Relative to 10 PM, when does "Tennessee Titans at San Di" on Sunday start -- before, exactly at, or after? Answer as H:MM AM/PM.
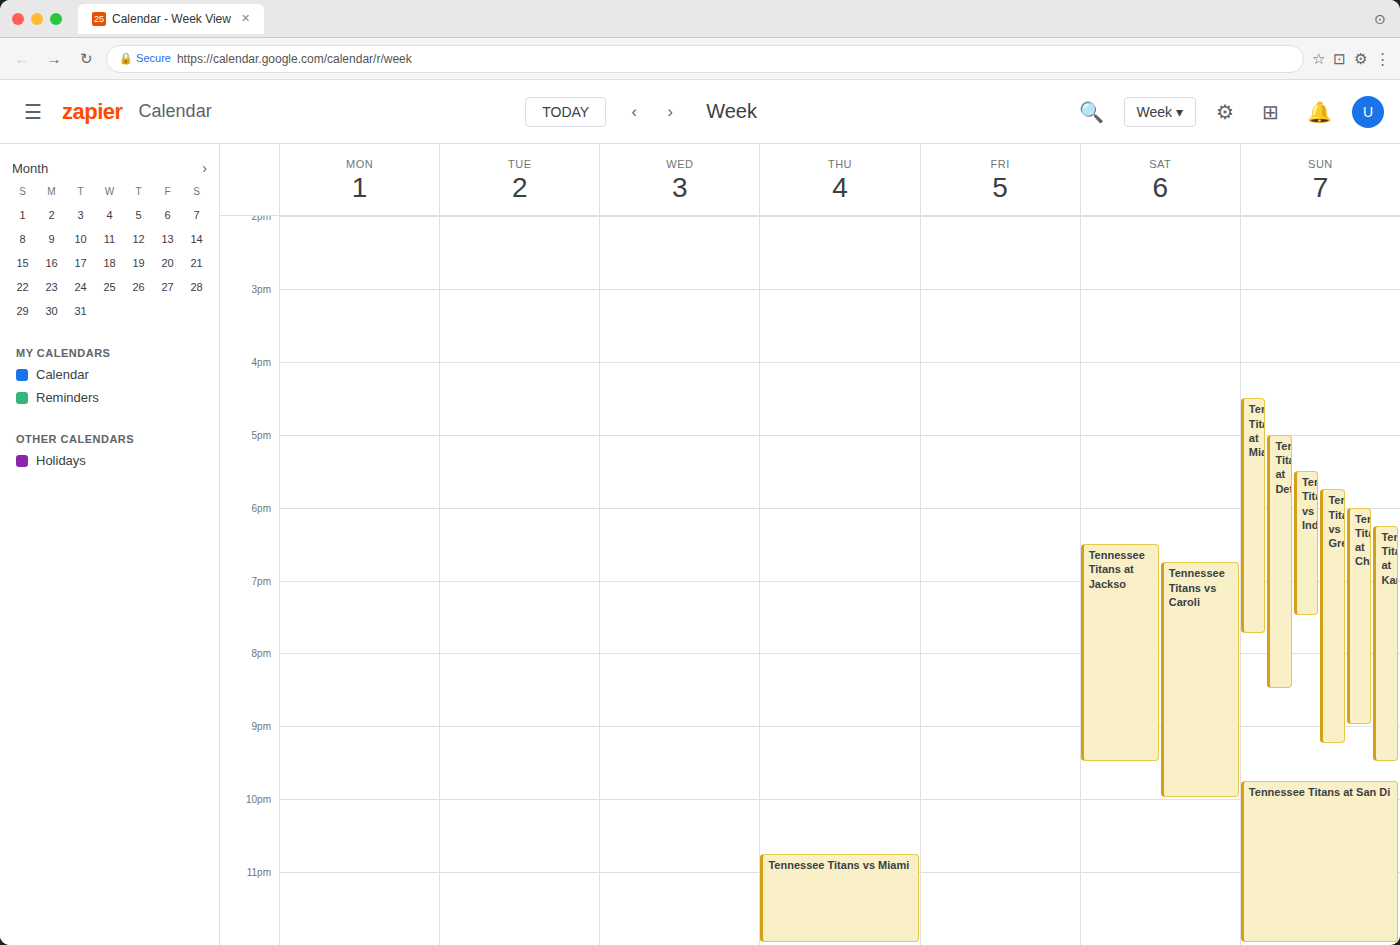
9:45 PM -- before 10 PM, 15 minutes above the 10 PM line.